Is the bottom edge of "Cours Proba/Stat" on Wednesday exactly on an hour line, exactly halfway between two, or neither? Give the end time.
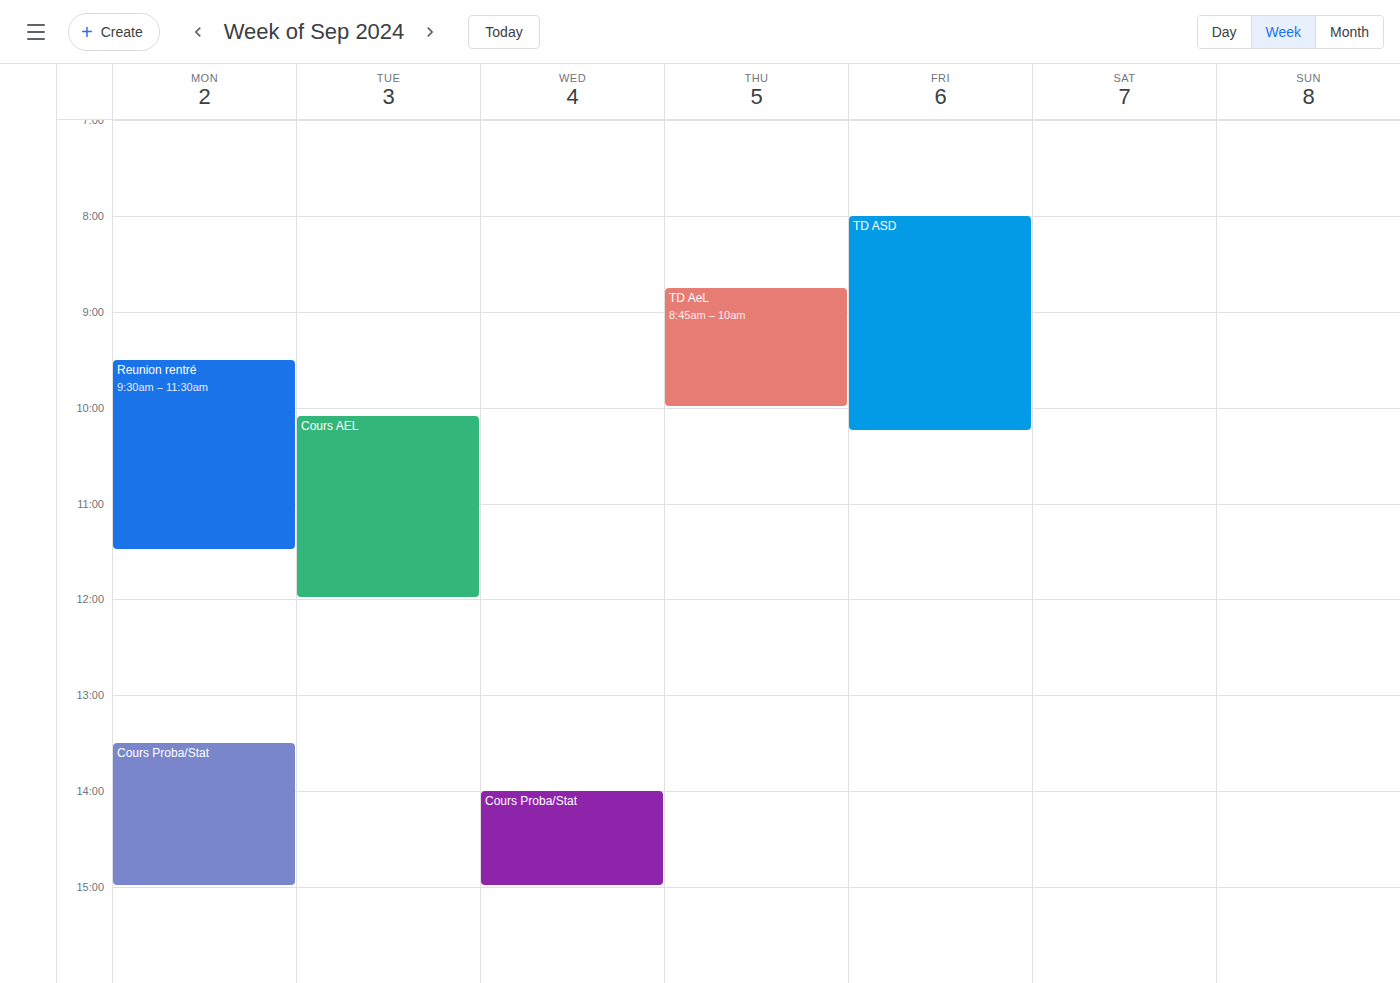
15:00 -- exactly on the 15:00 line.